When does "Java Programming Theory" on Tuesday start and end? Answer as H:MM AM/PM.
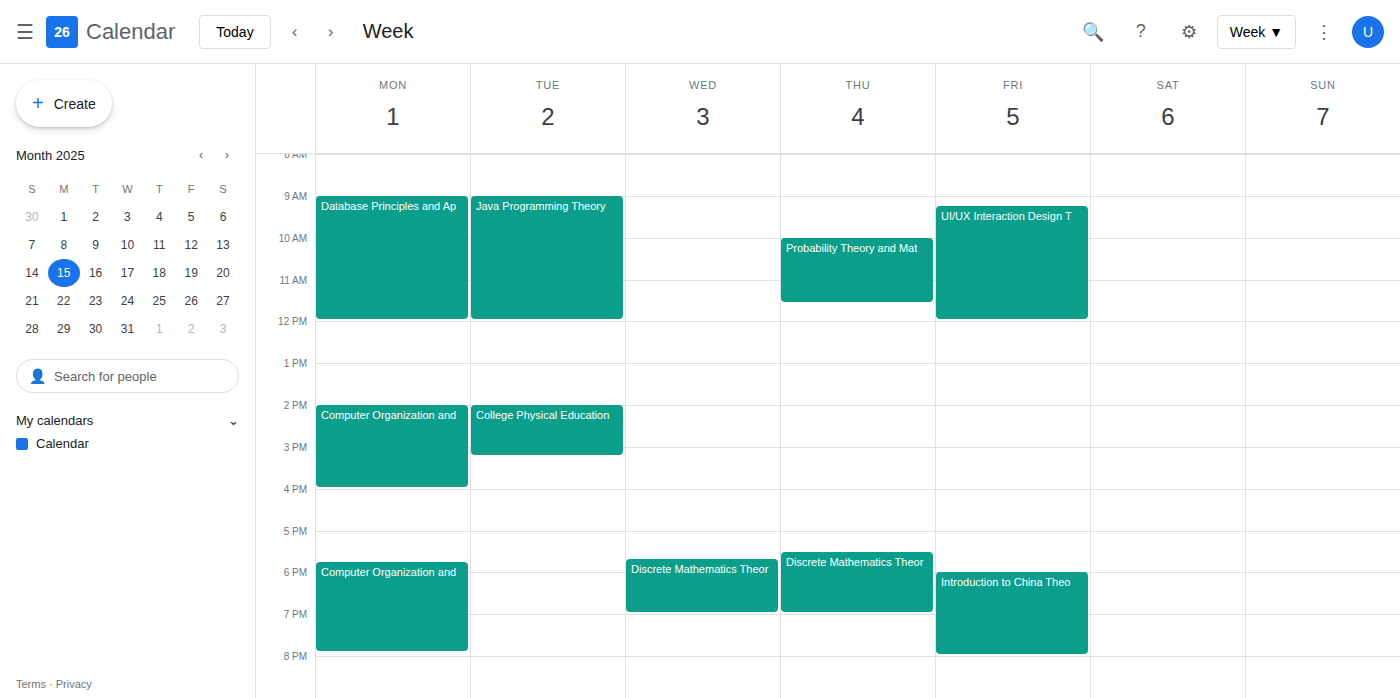
9:00 AM to 12:00 PM